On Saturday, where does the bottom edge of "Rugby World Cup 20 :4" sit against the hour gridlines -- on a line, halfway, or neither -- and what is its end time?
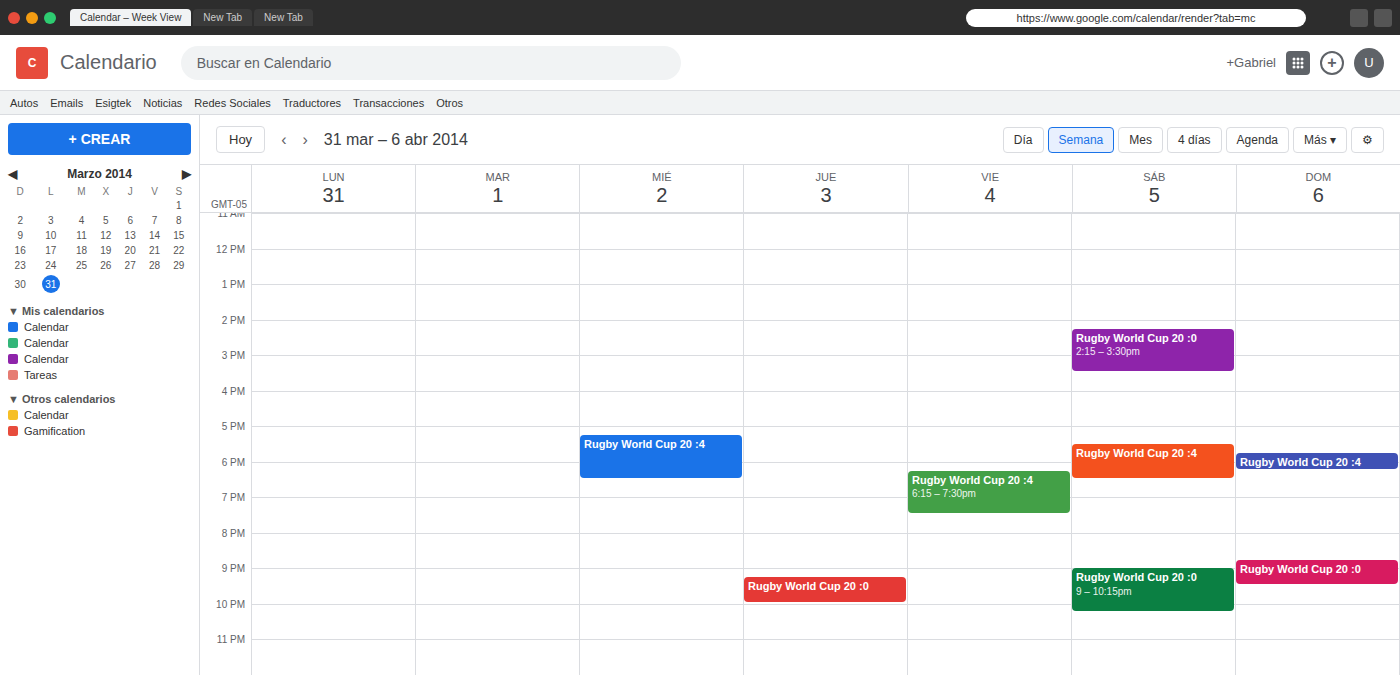
6:30 PM -- halfway between the 6 PM and 7 PM lines.